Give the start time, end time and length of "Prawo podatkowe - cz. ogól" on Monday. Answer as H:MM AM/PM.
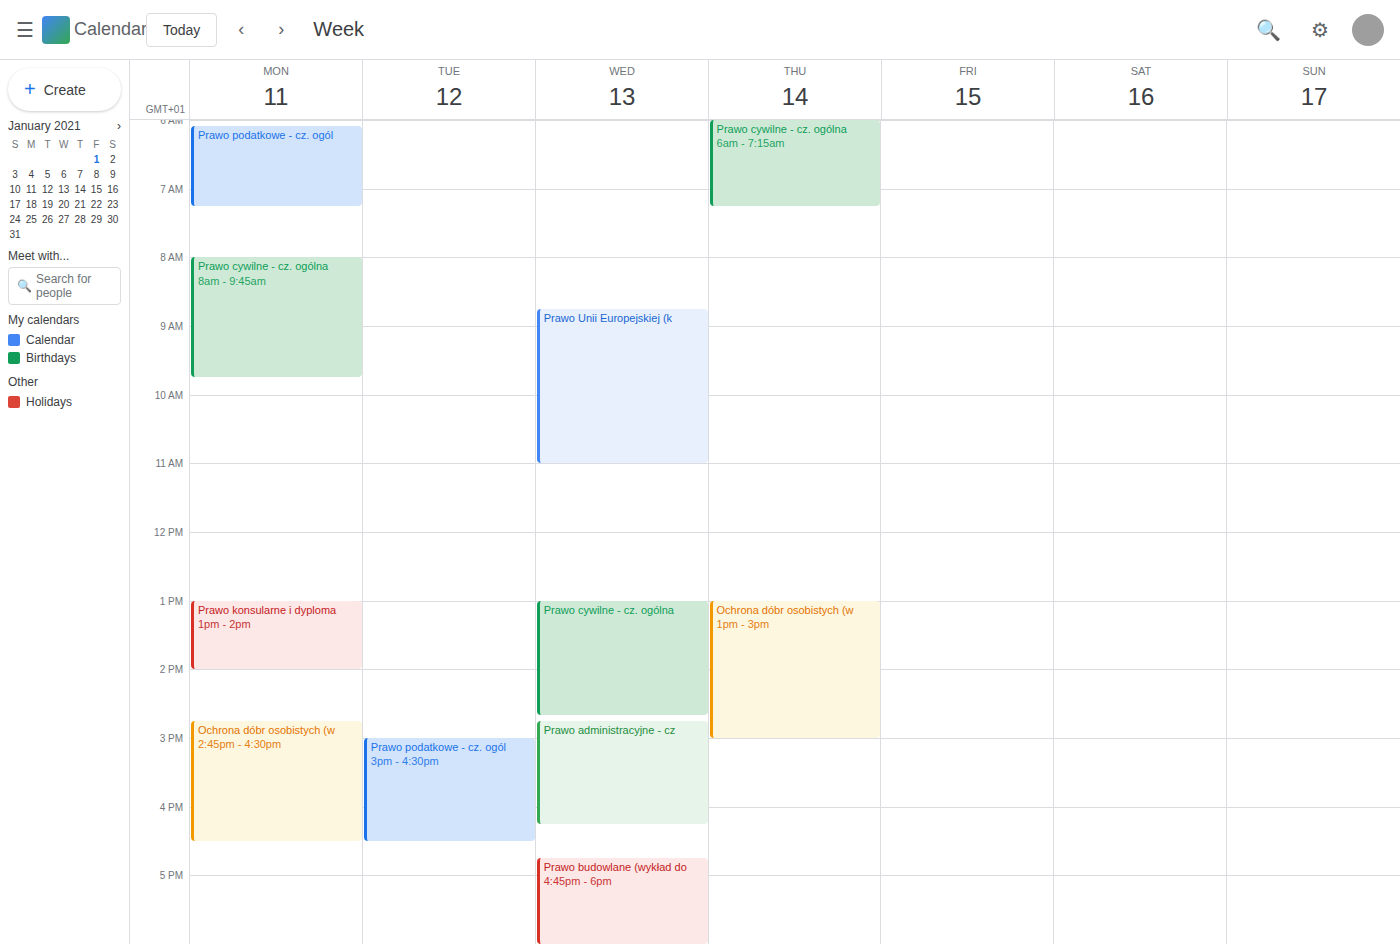
6:05 AM to 7:15 AM, 1 hour 10 minutes